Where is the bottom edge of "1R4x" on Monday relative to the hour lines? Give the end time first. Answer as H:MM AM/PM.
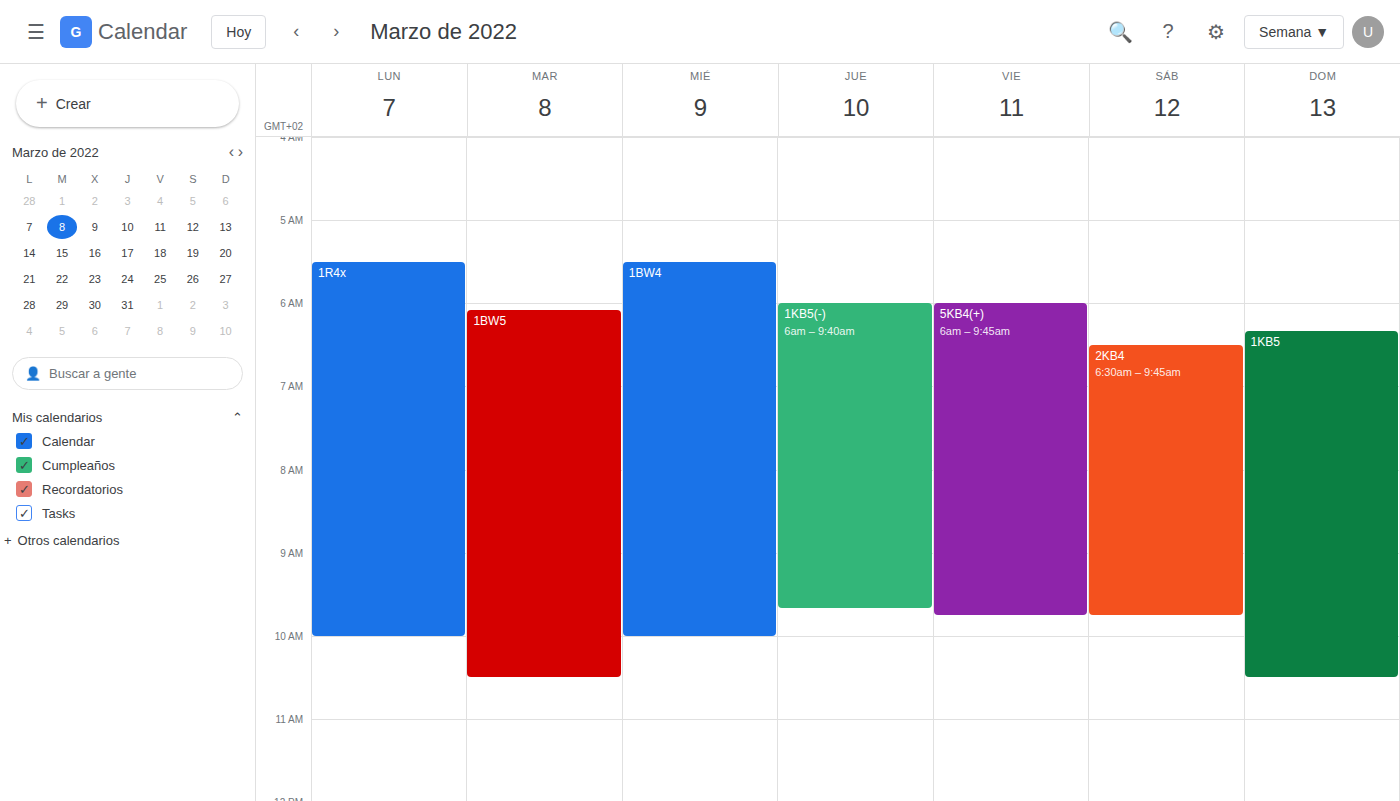
10:00 AM -- exactly on the 10 AM line.